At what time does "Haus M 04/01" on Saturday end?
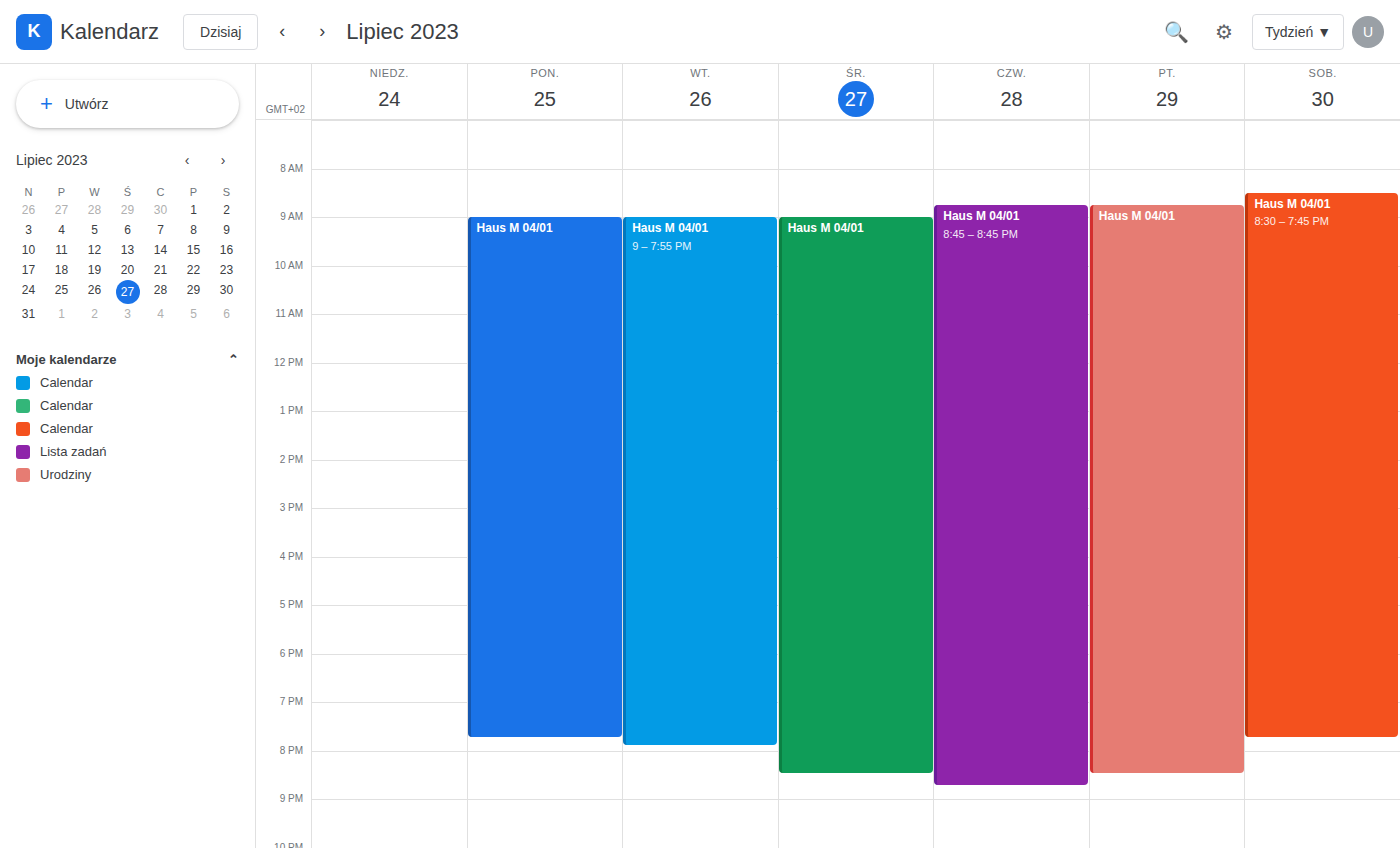
7:45 PM